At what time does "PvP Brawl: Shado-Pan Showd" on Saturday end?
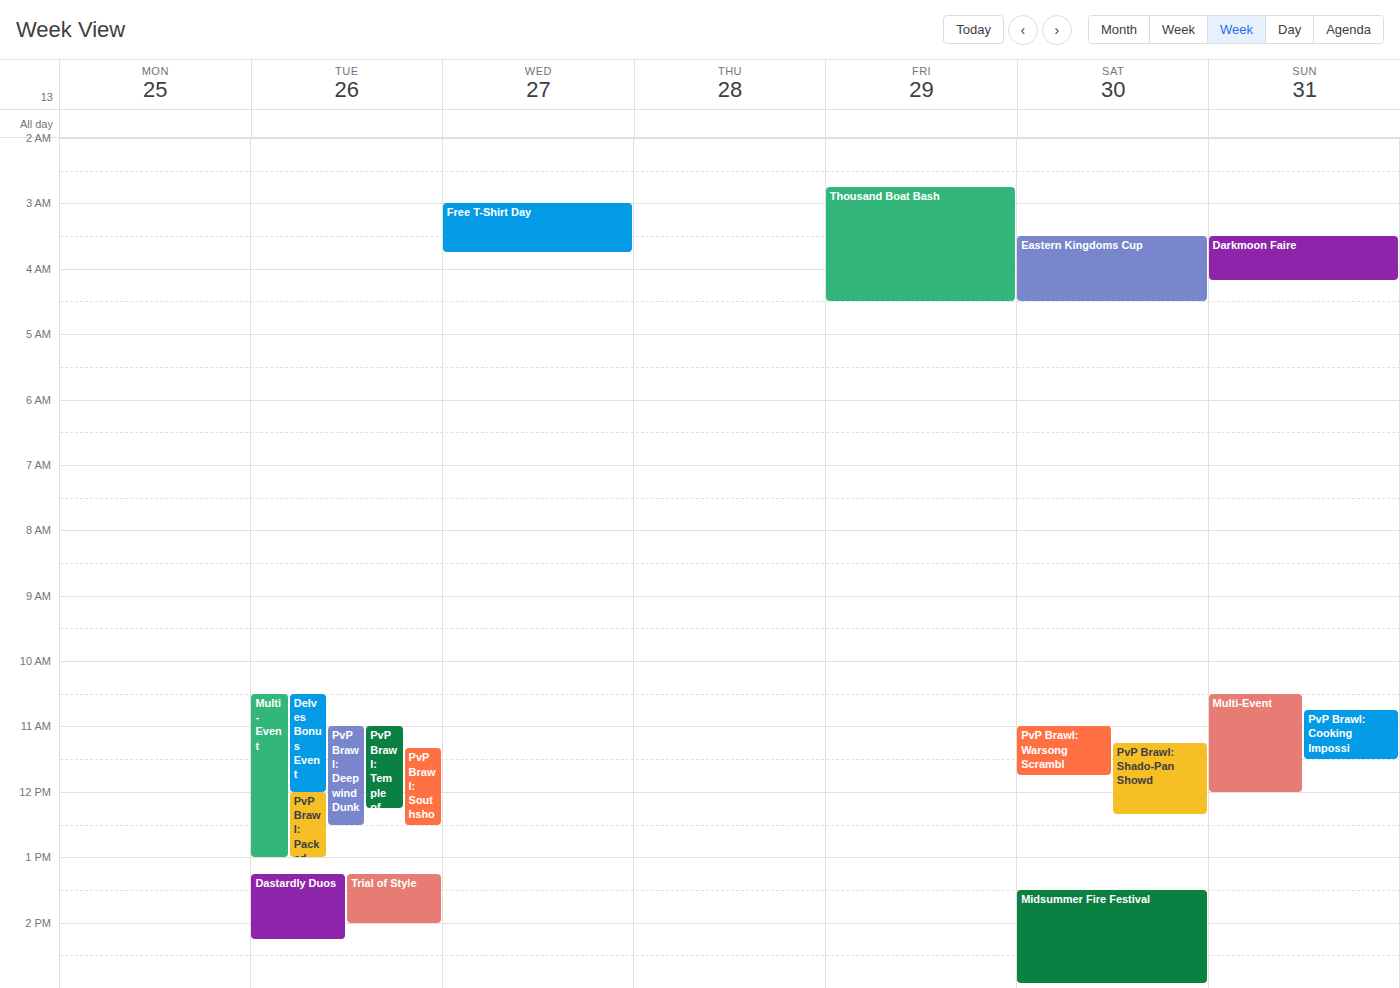
12:20 PM